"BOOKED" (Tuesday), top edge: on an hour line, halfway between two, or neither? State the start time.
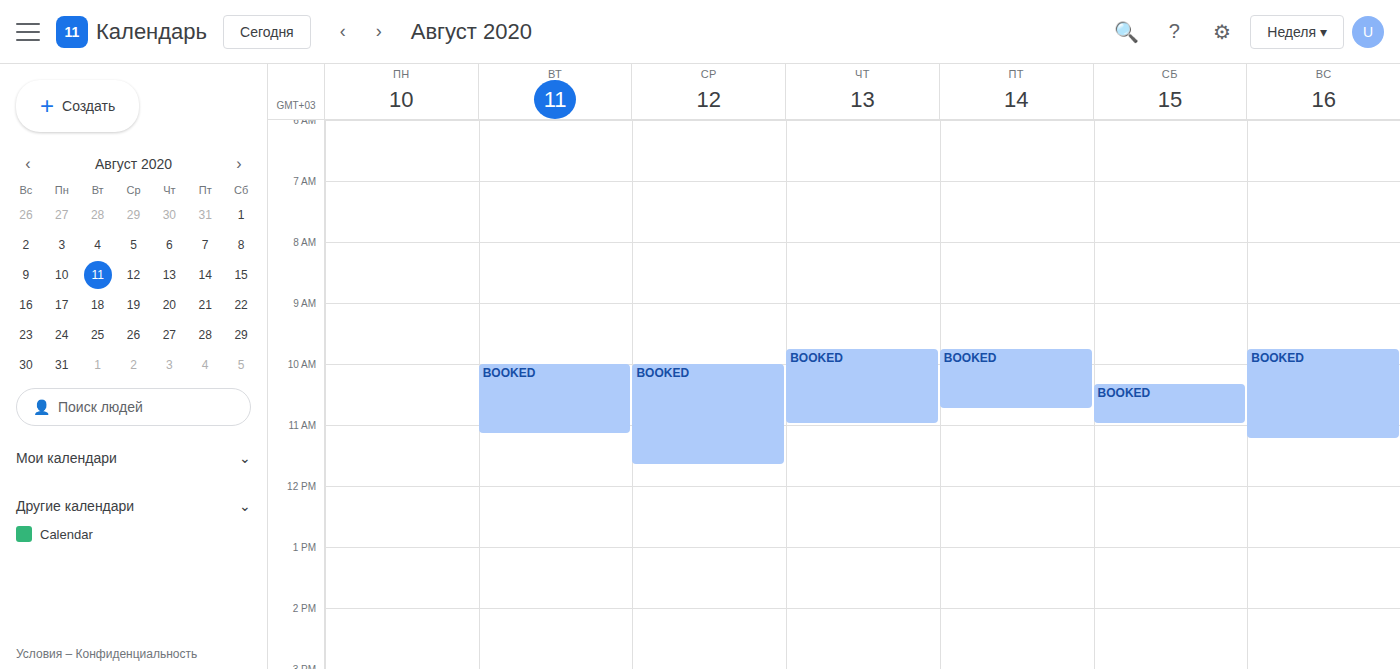
10:00 AM -- exactly on the 10 AM line.